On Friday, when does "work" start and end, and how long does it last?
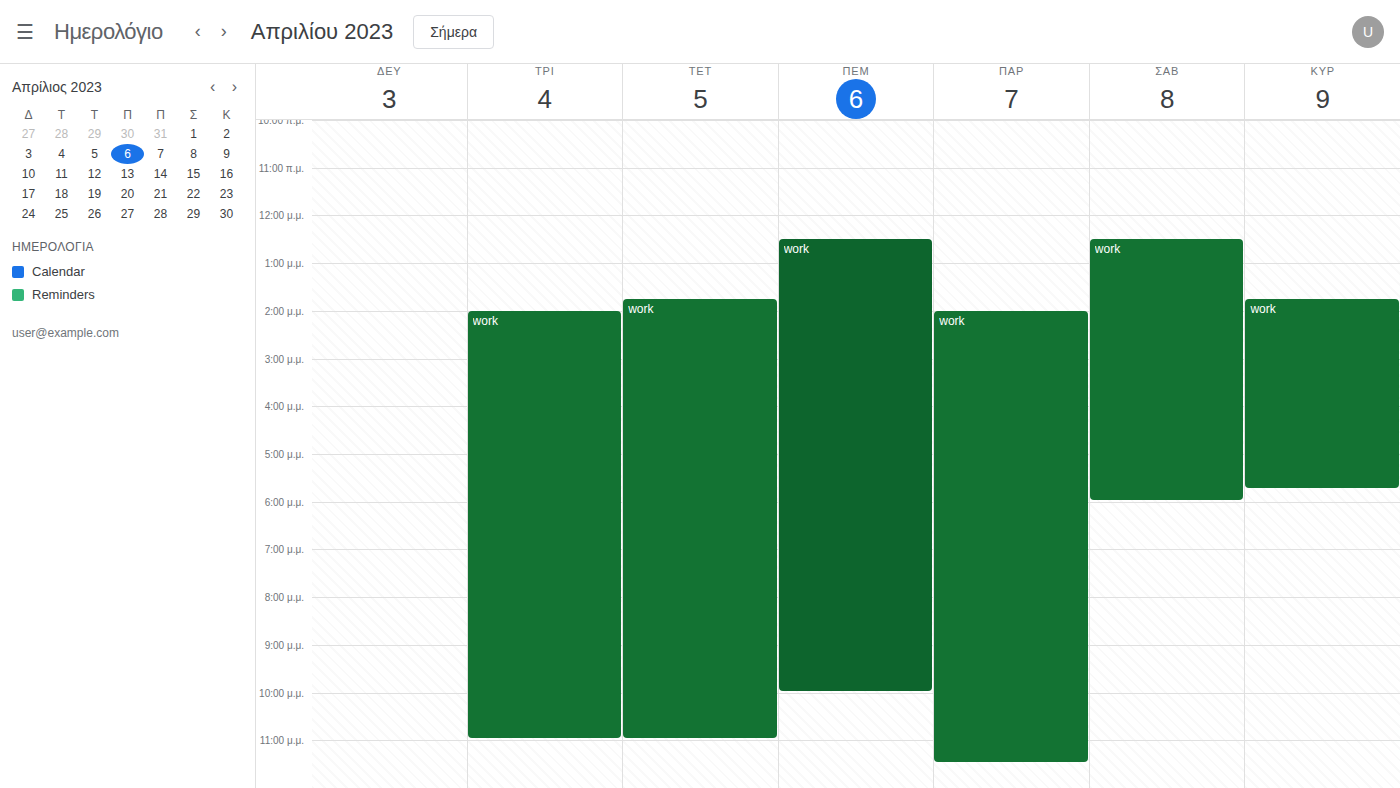
2:00 PM to 11:30 PM, 9 hours 30 minutes